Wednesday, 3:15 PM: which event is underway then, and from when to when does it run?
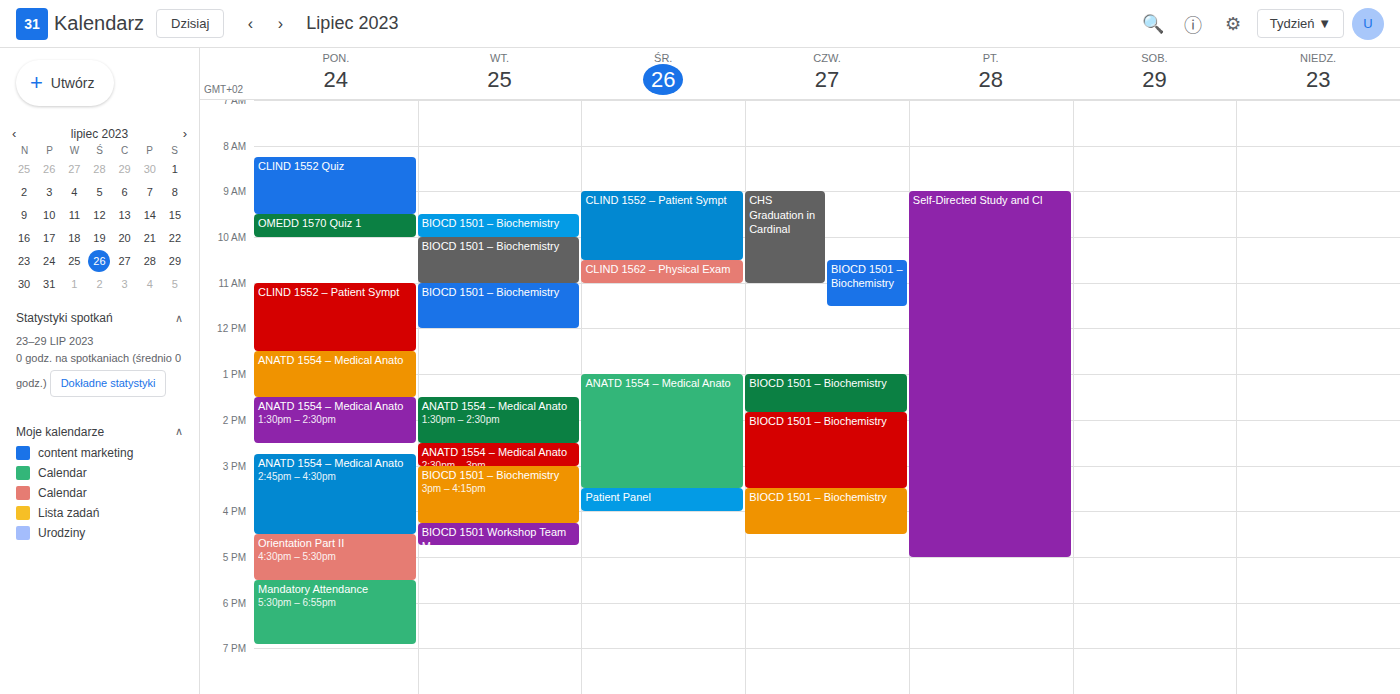
"ANATD 1554 – Medical Anato", 1:00 PM to 3:30 PM